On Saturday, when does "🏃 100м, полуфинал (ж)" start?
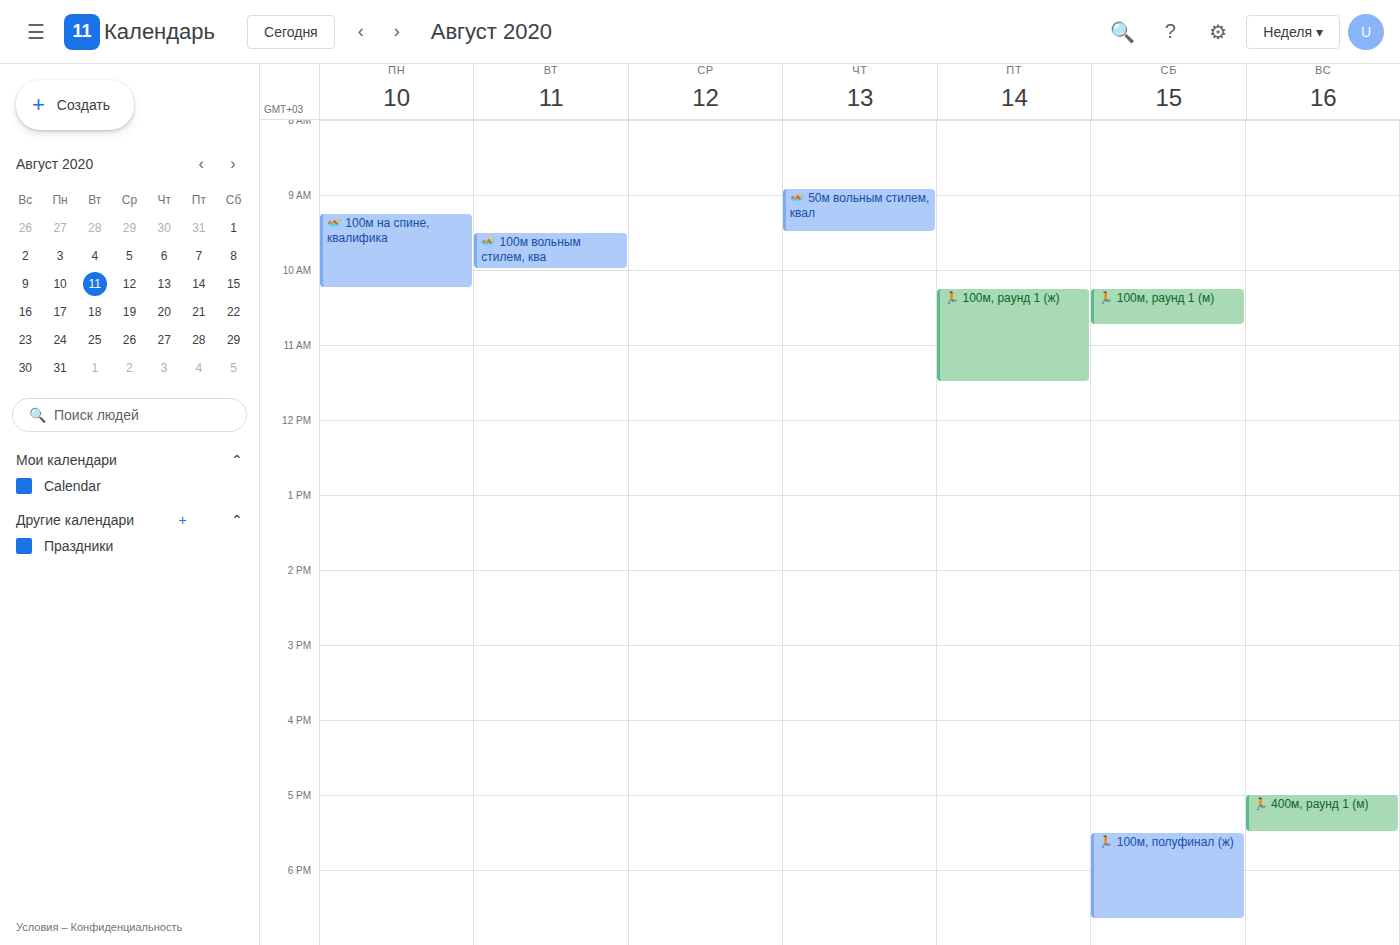
5:30 PM